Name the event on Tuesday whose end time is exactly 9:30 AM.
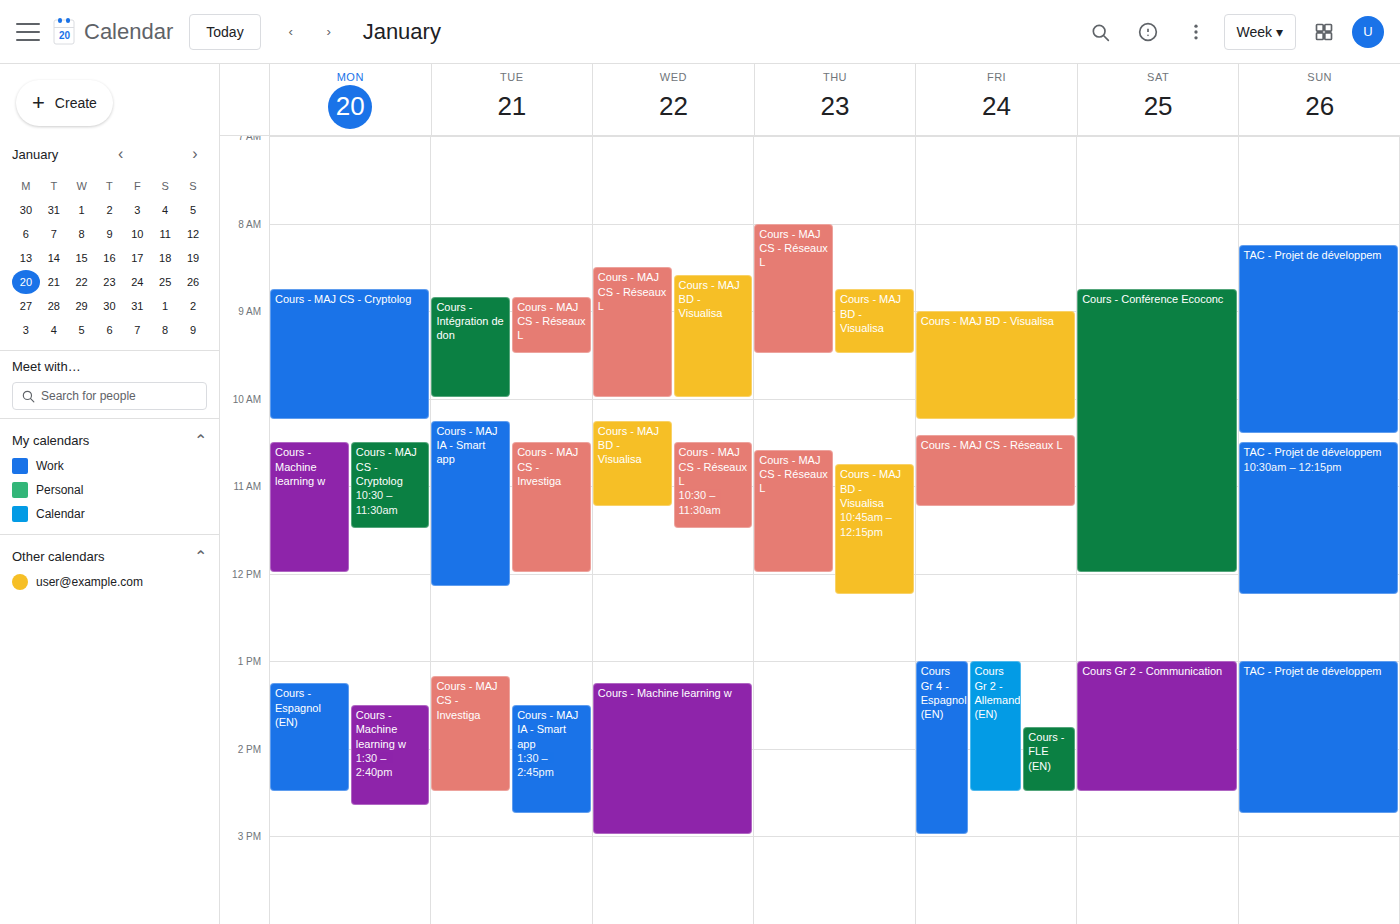
"Cours - MAJ CS - Réseaux L"